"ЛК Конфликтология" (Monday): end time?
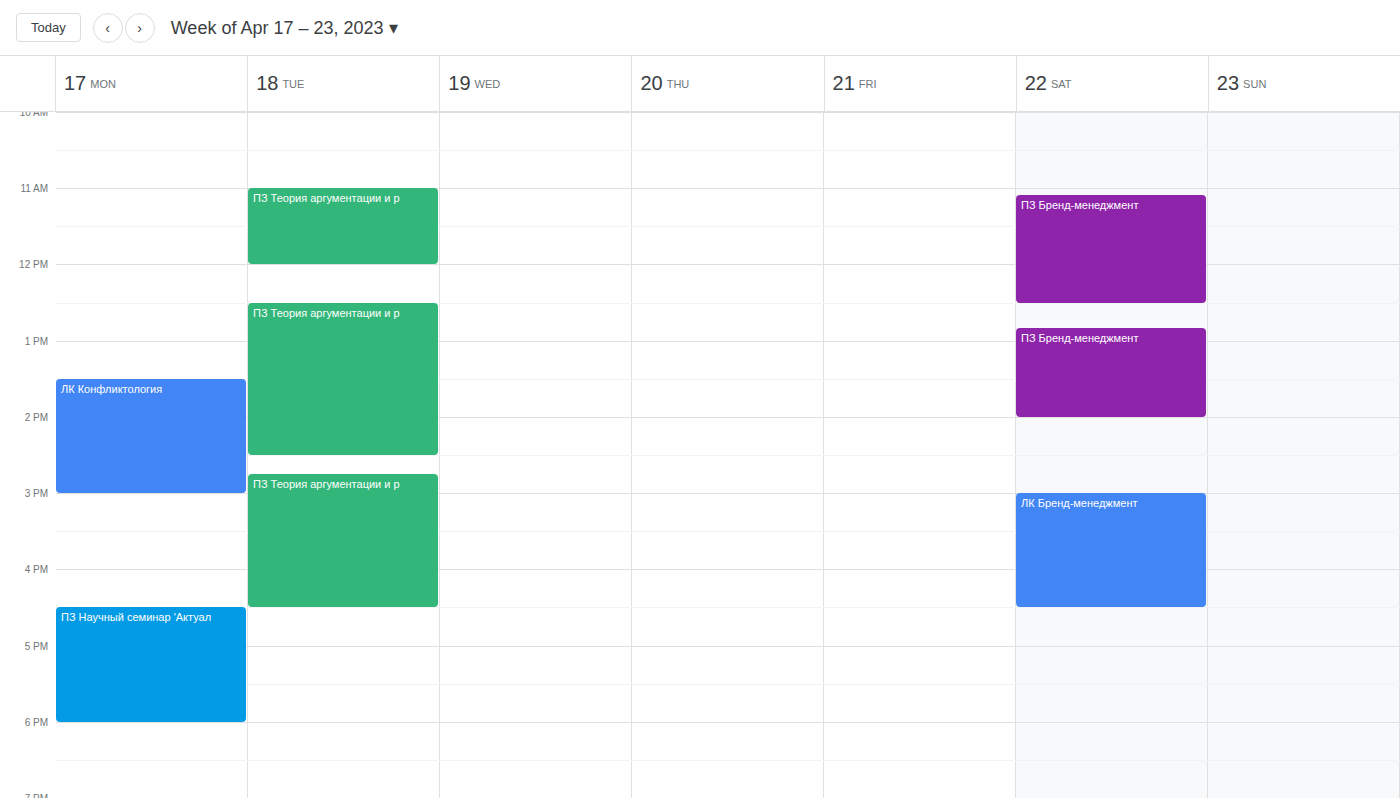
15:00